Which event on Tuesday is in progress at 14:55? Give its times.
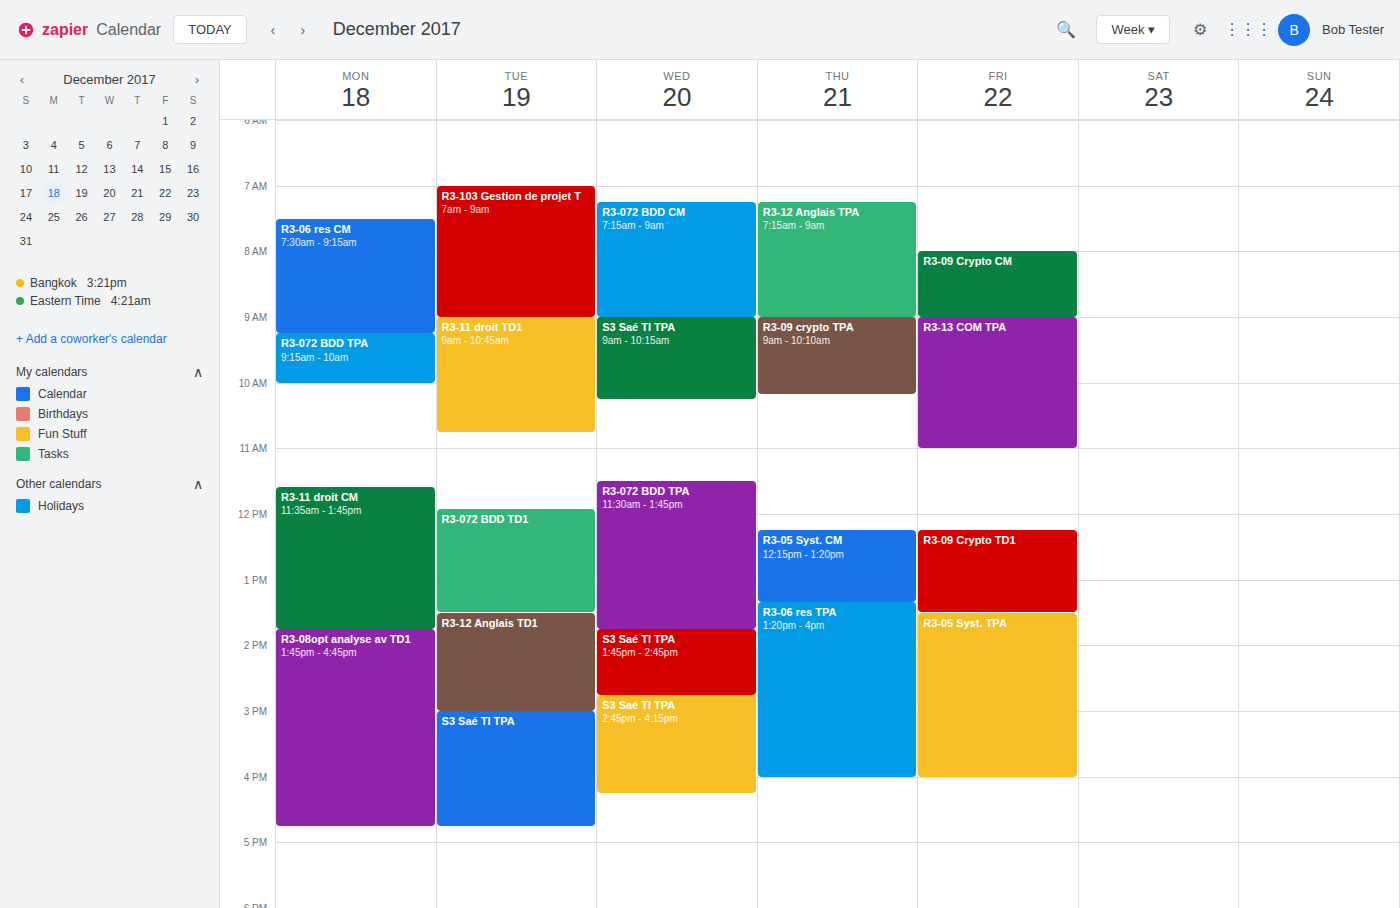
"R3-12 Anglais TD1", 13:30 to 15:00